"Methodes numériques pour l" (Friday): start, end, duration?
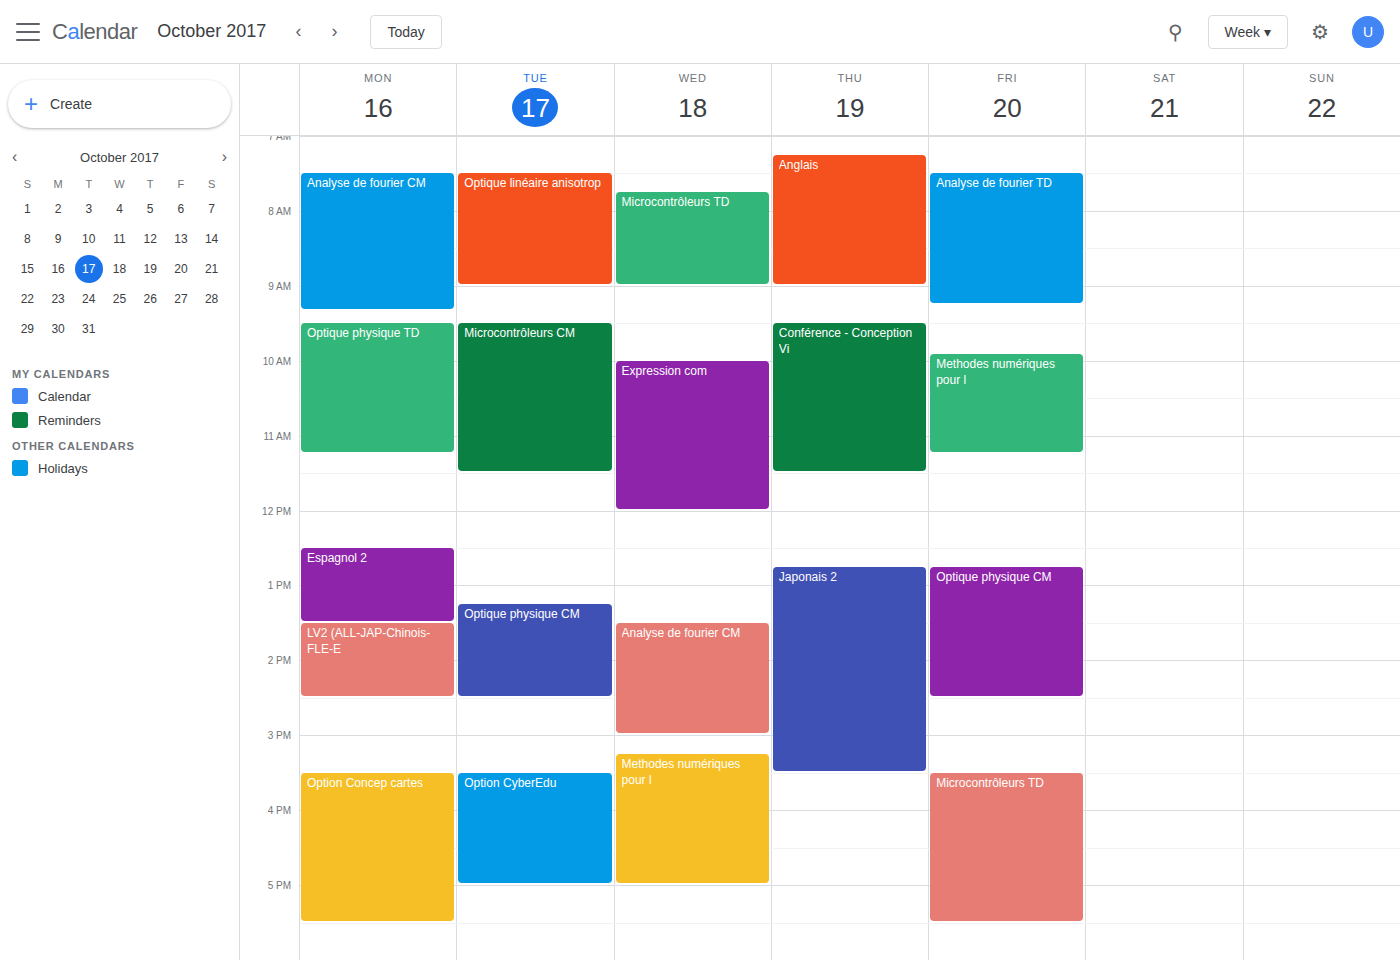
9:55 AM to 11:15 AM, 1 hour 20 minutes